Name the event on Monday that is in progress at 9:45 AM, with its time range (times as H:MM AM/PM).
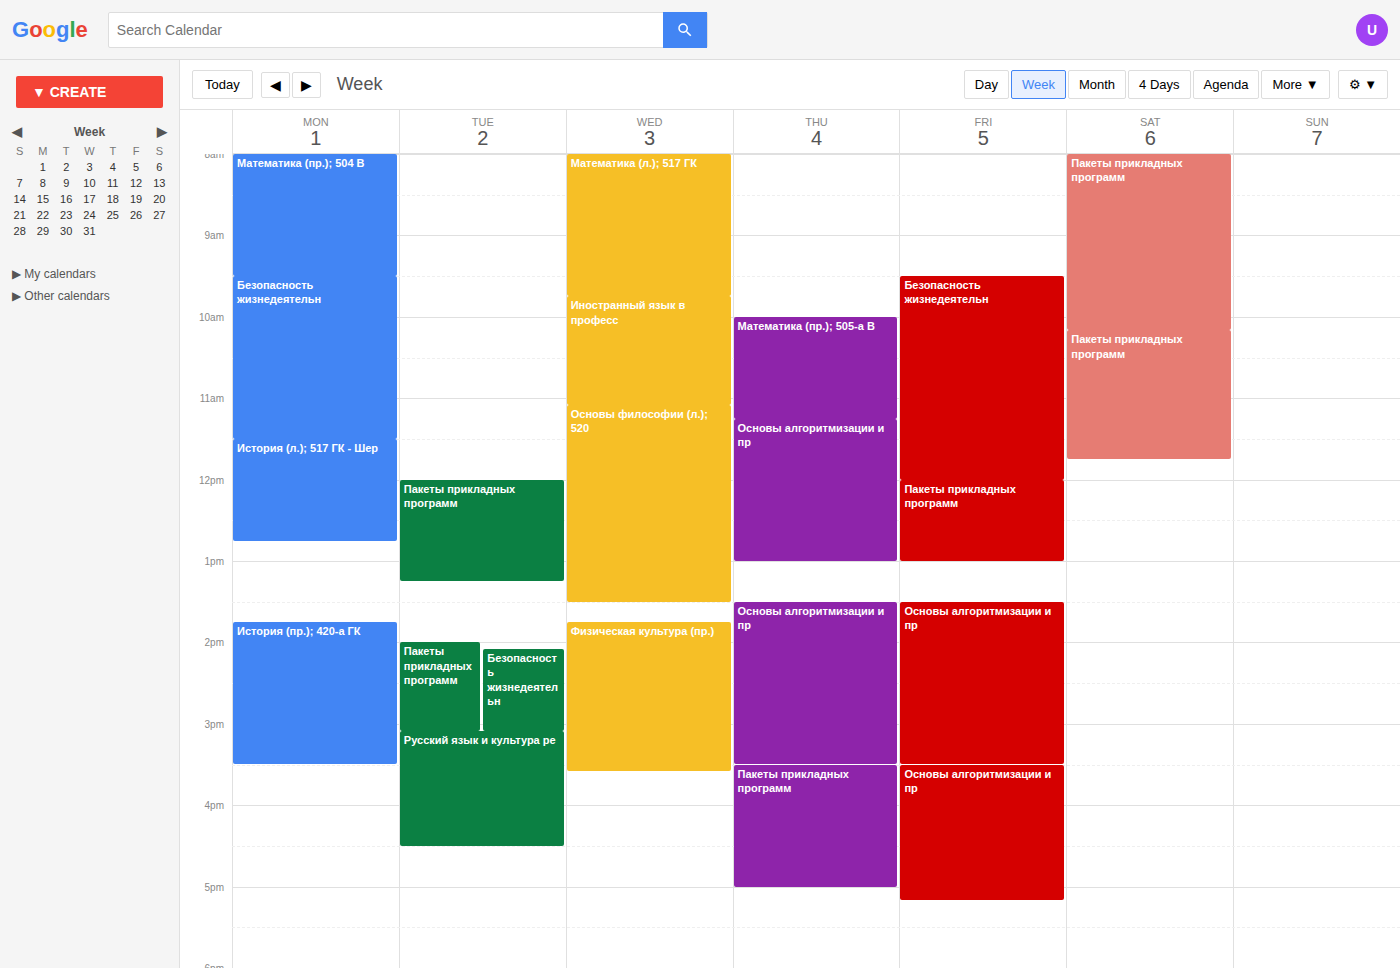
"Безопасность жизнедеятельн", 9:30 AM to 11:30 AM